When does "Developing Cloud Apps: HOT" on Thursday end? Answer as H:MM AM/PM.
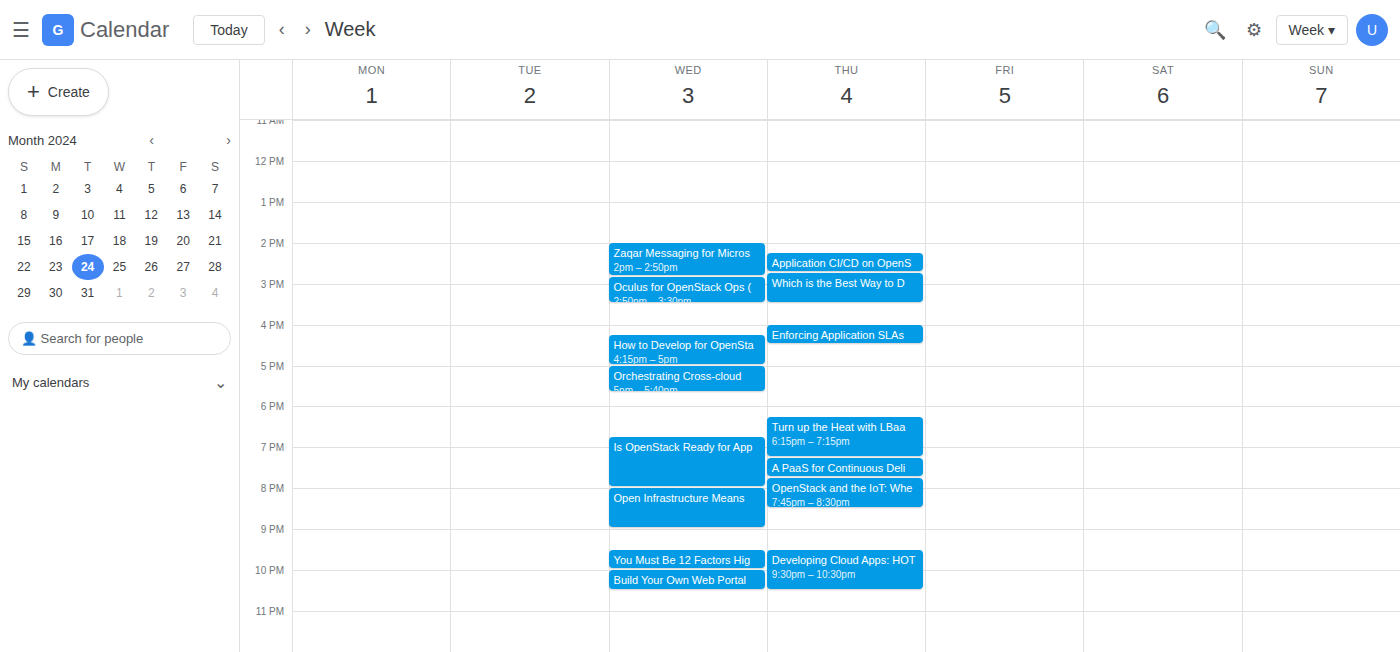
10:30 PM